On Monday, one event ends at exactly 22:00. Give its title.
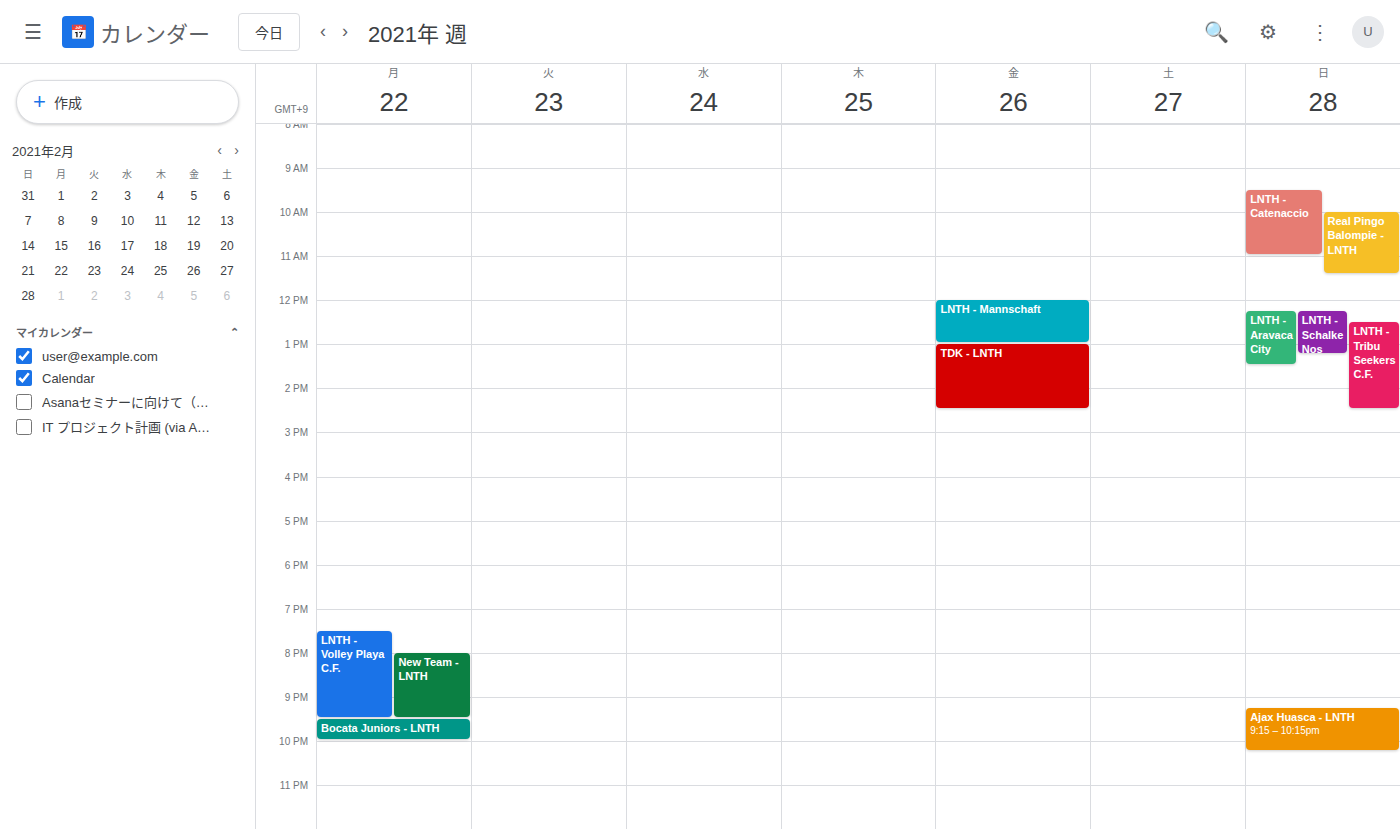
"Bocata Juniors - LNTH"